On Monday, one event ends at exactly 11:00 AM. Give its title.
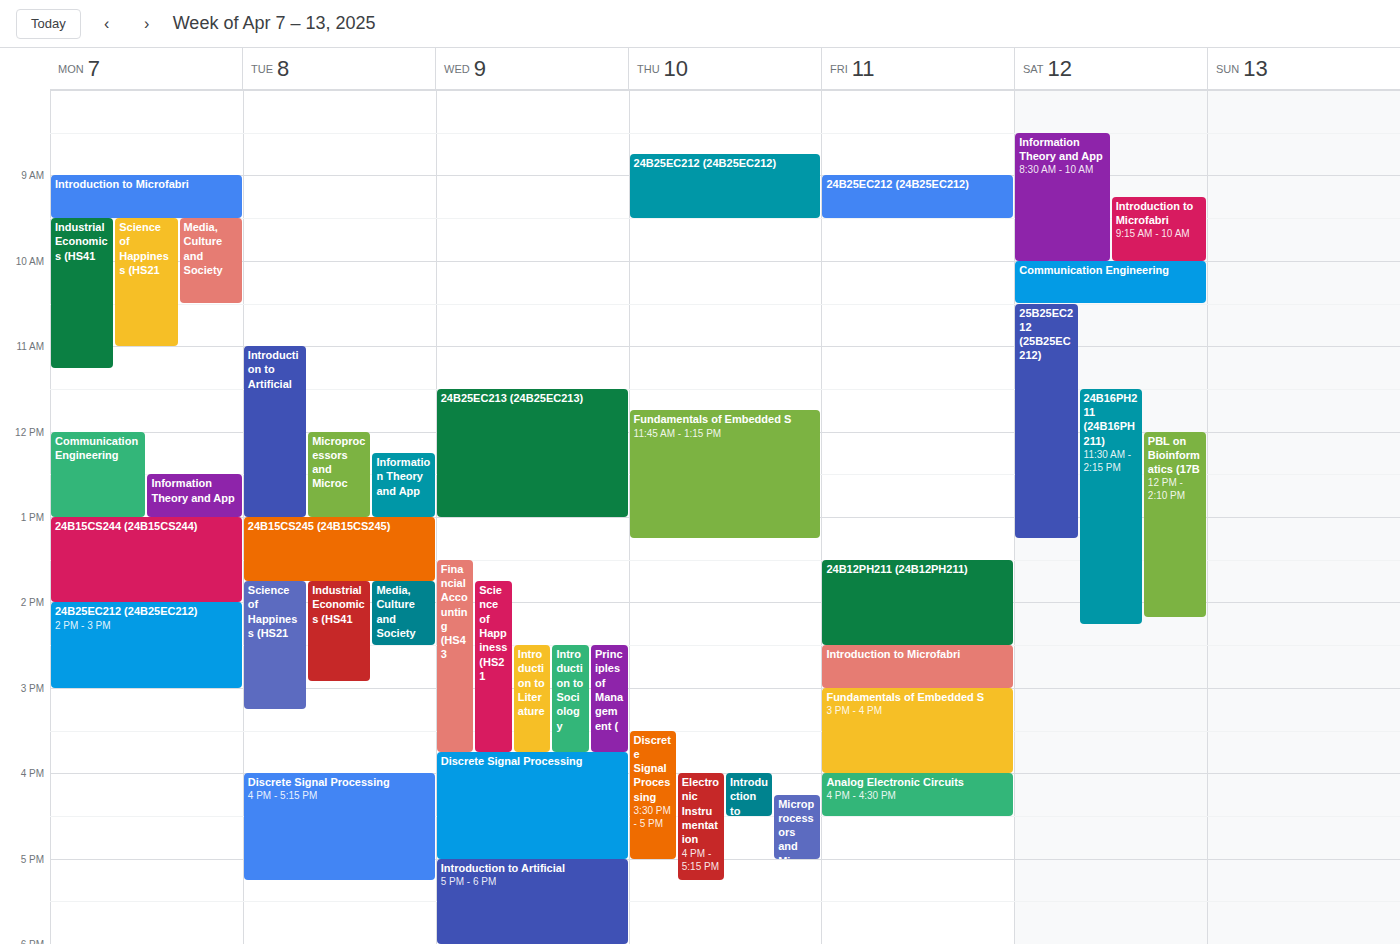
"Science of Happiness (HS21"